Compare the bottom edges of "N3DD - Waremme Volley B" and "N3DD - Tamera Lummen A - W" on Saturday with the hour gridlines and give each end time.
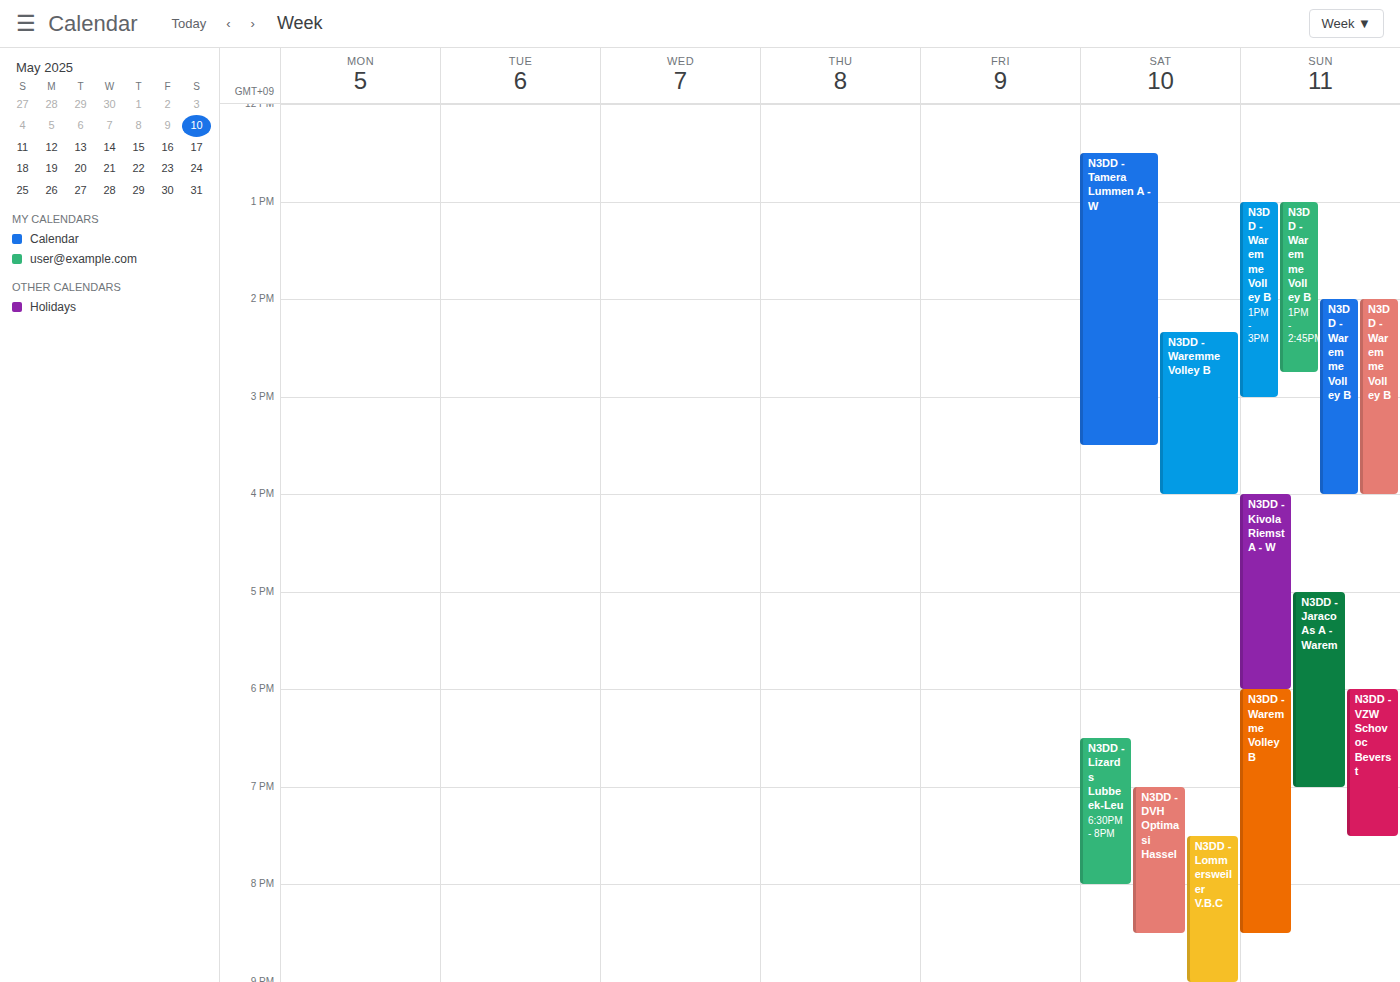
"N3DD - Waremme Volley B": 4:00 PM, exactly on the 4 PM line. "N3DD - Tamera Lummen A - W": 3:30 PM, halfway between the 3 PM and 4 PM lines.